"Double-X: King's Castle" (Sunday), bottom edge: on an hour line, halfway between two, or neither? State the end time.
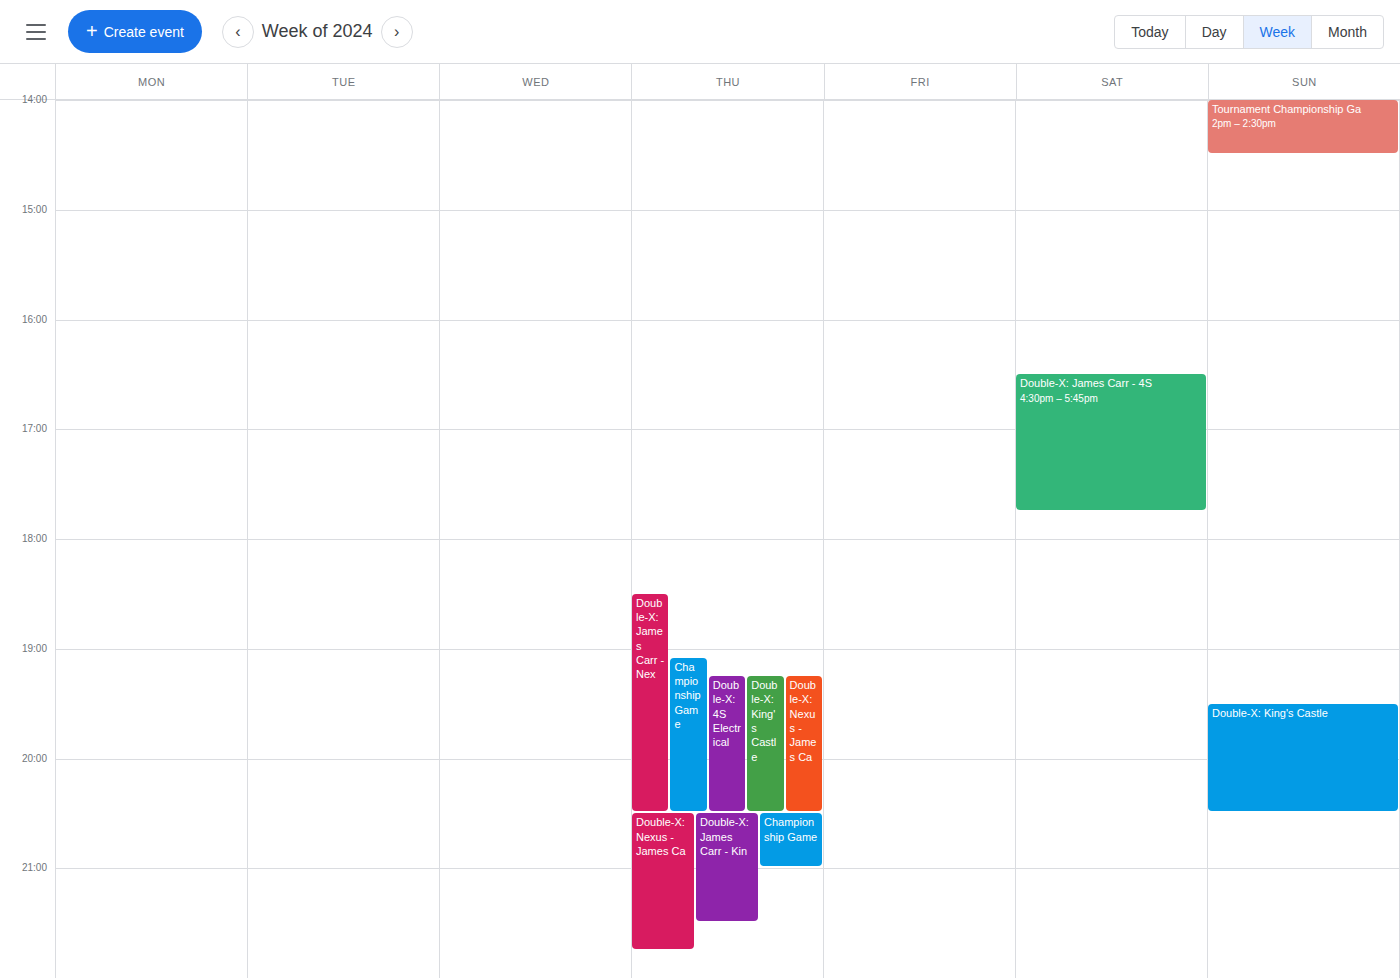
8:30 PM -- halfway between the 8 PM and 9 PM lines.